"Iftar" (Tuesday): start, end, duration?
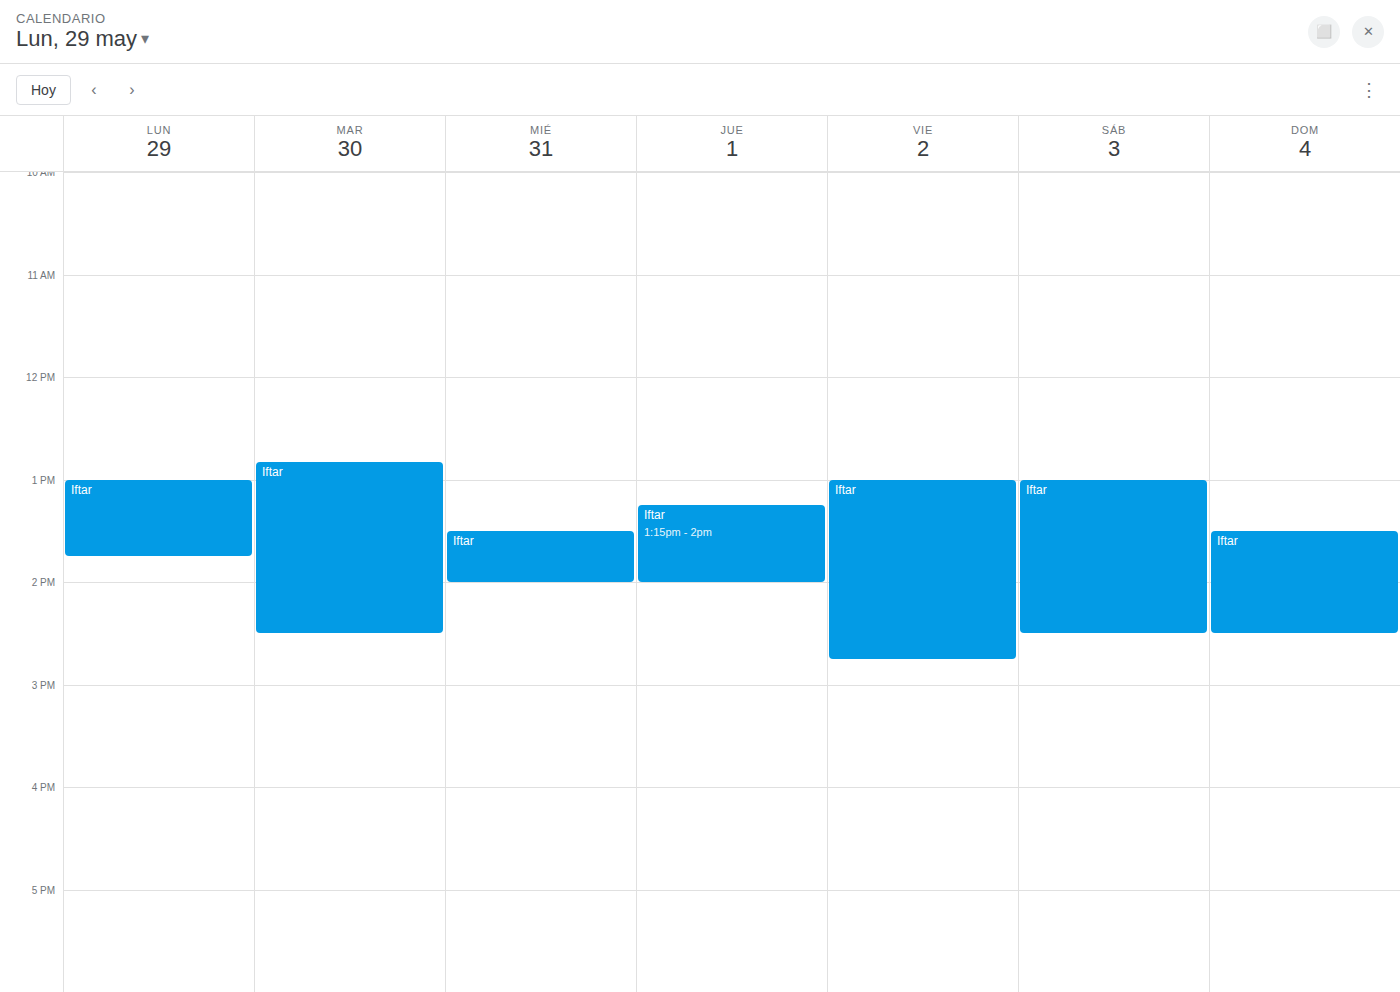
12:50 PM to 2:30 PM, 1 hour 40 minutes